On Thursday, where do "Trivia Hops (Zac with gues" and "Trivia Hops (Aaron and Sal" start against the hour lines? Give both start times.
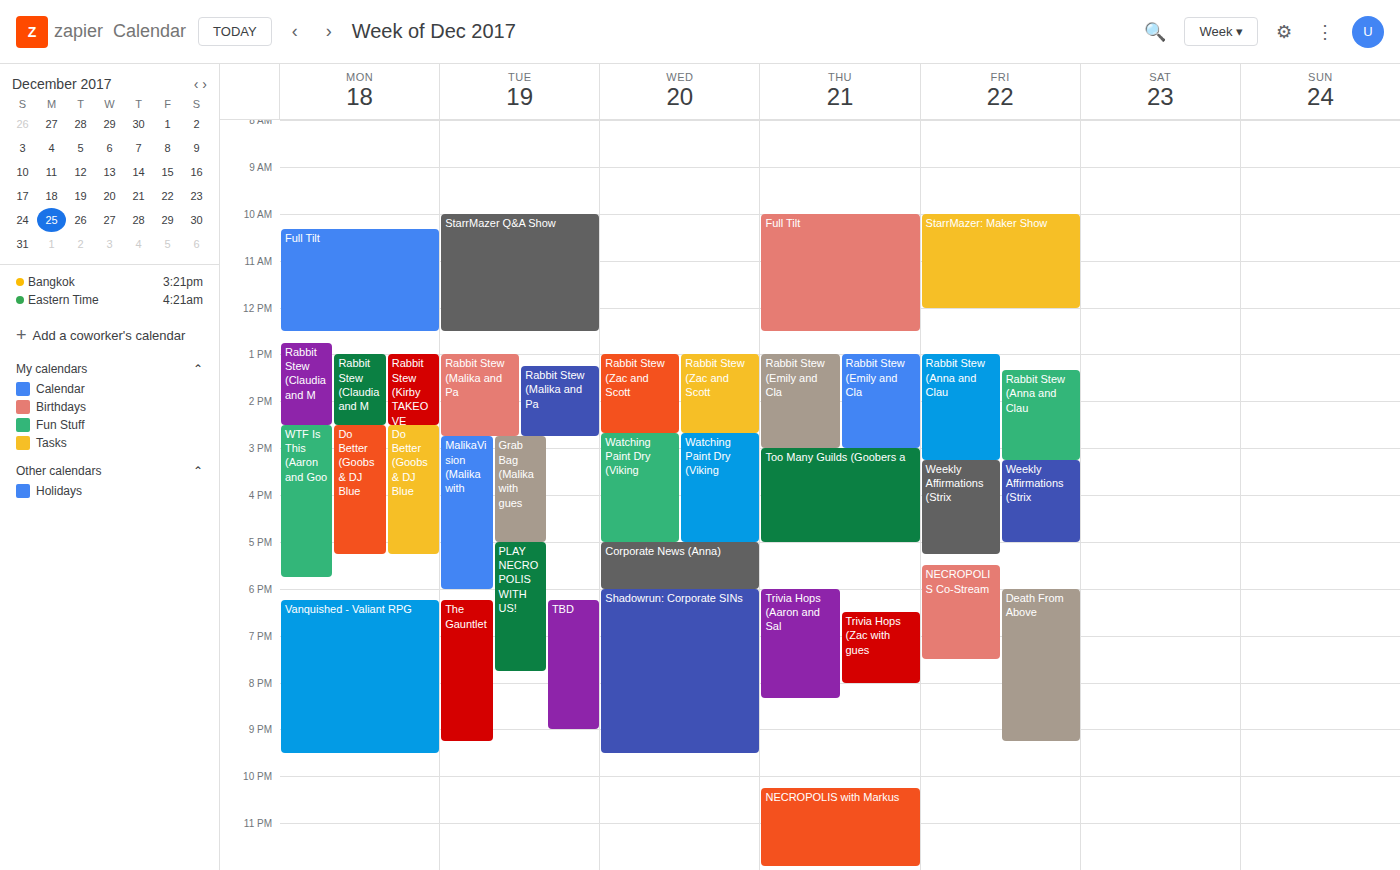
"Trivia Hops (Zac with gues": 6:30 PM, halfway between the 6 PM and 7 PM lines. "Trivia Hops (Aaron and Sal": 6:00 PM, exactly on the 6 PM line.